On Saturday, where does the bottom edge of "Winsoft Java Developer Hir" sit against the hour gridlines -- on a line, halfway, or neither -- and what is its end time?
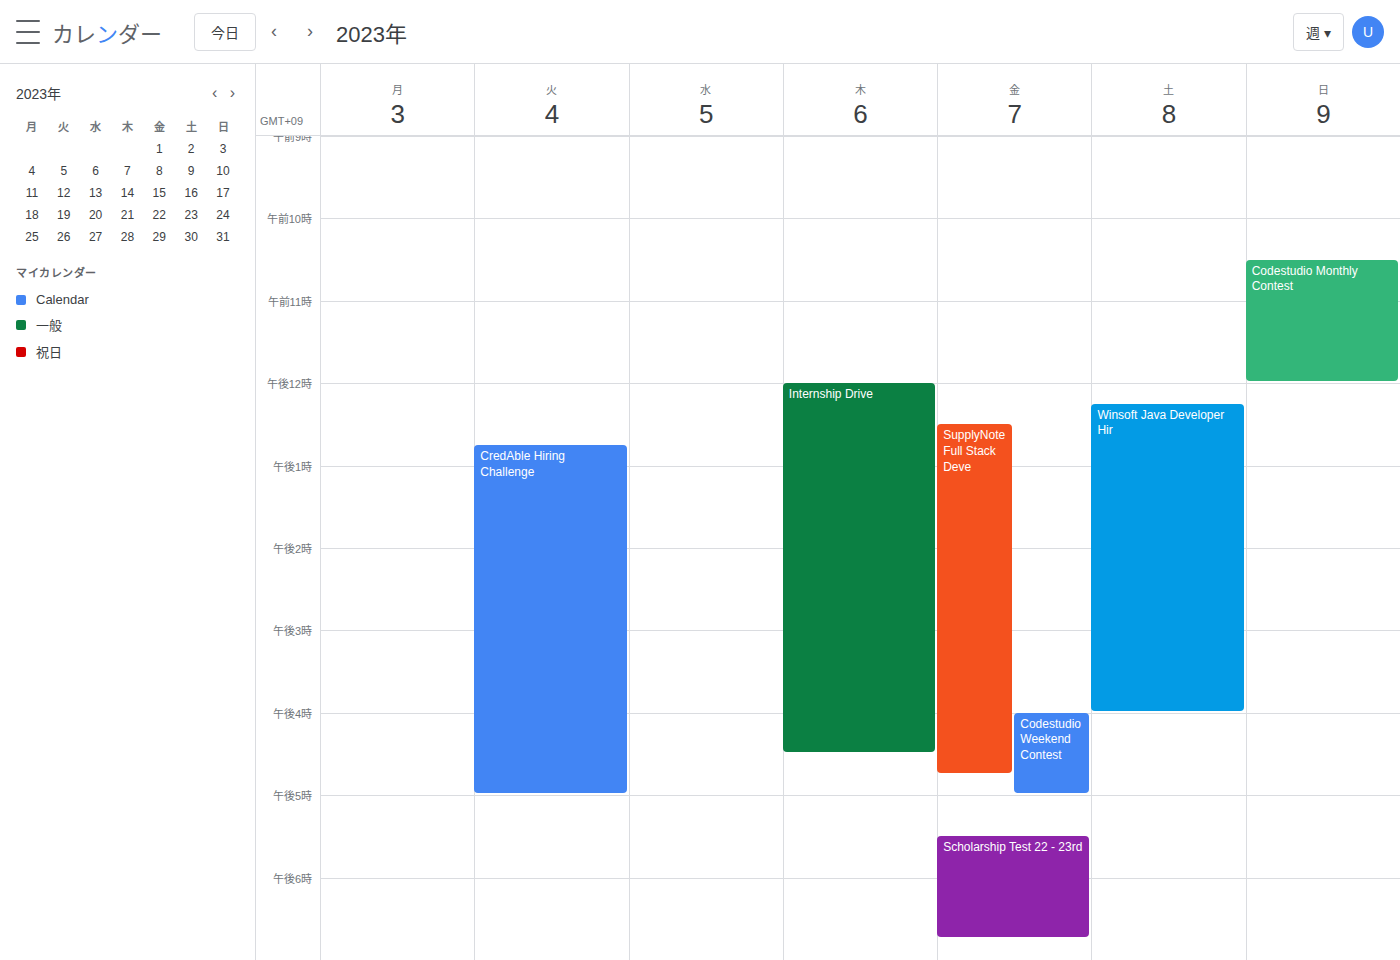
4:00 PM -- exactly on the 4 PM line.